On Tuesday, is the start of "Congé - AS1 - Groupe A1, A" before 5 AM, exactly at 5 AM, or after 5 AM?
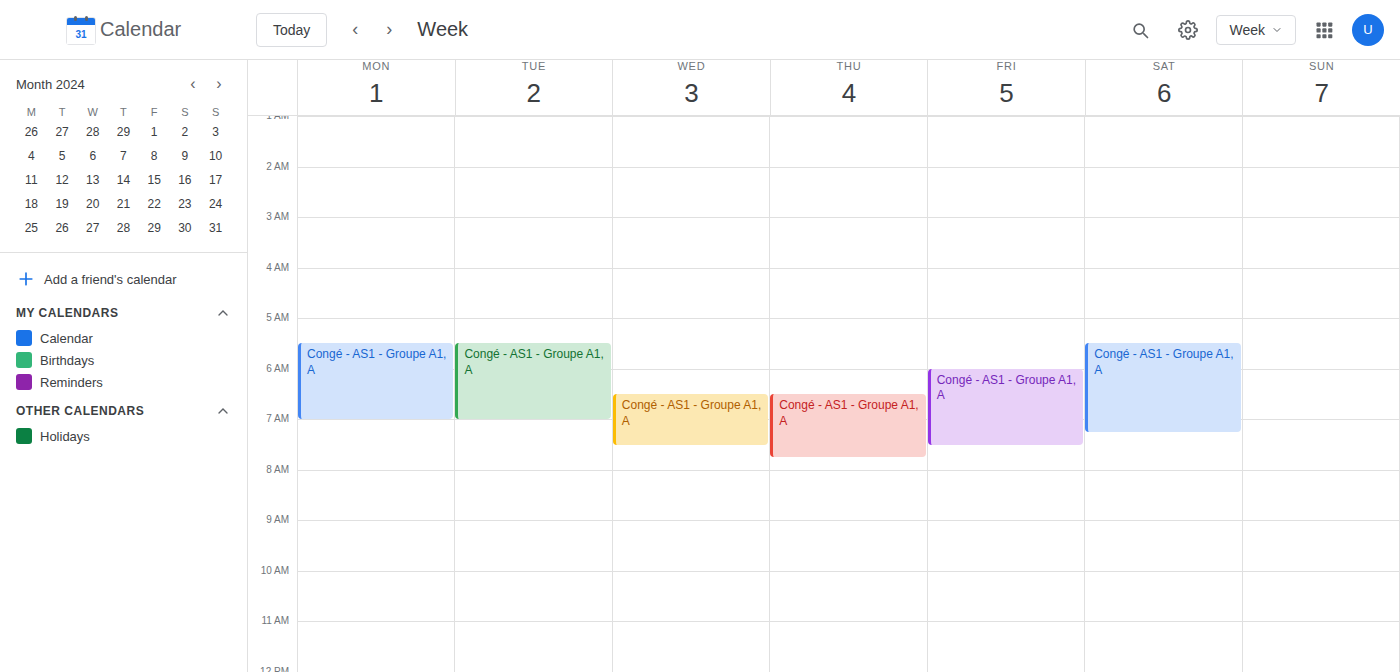
5:30 AM -- after 5 AM, 30 minutes below the 5 AM line.